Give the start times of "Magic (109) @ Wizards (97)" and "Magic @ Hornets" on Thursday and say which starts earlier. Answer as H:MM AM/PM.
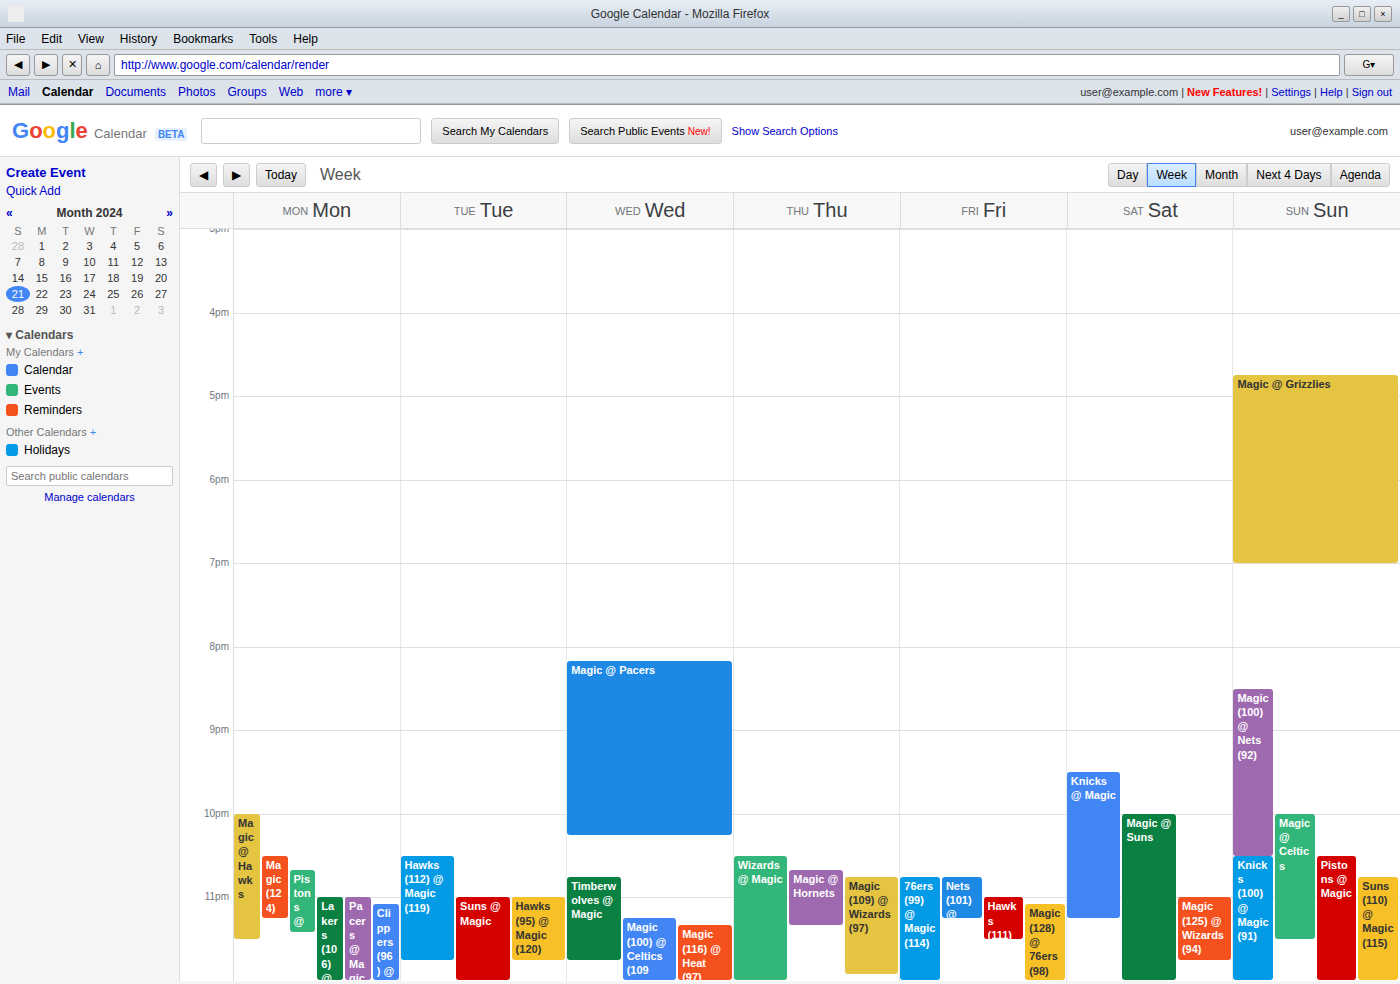
"Magic @ Hornets" 10:40 PM; "Magic (109) @ Wizards (97)" 10:45 PM.